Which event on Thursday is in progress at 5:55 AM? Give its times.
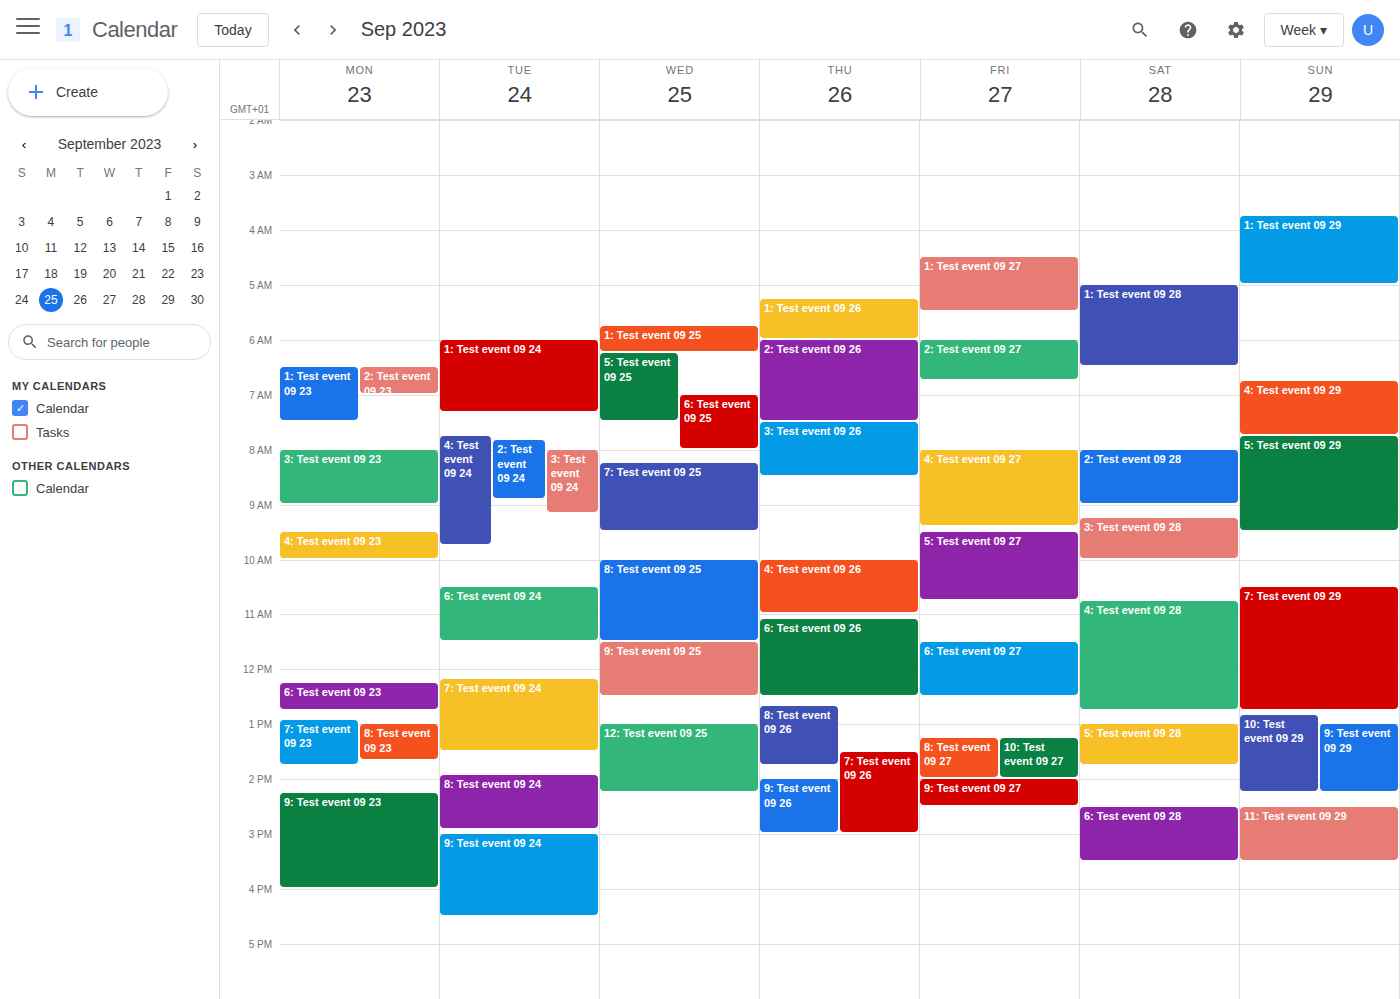
"1: Test event 09 26", 5:15 AM to 6:00 AM